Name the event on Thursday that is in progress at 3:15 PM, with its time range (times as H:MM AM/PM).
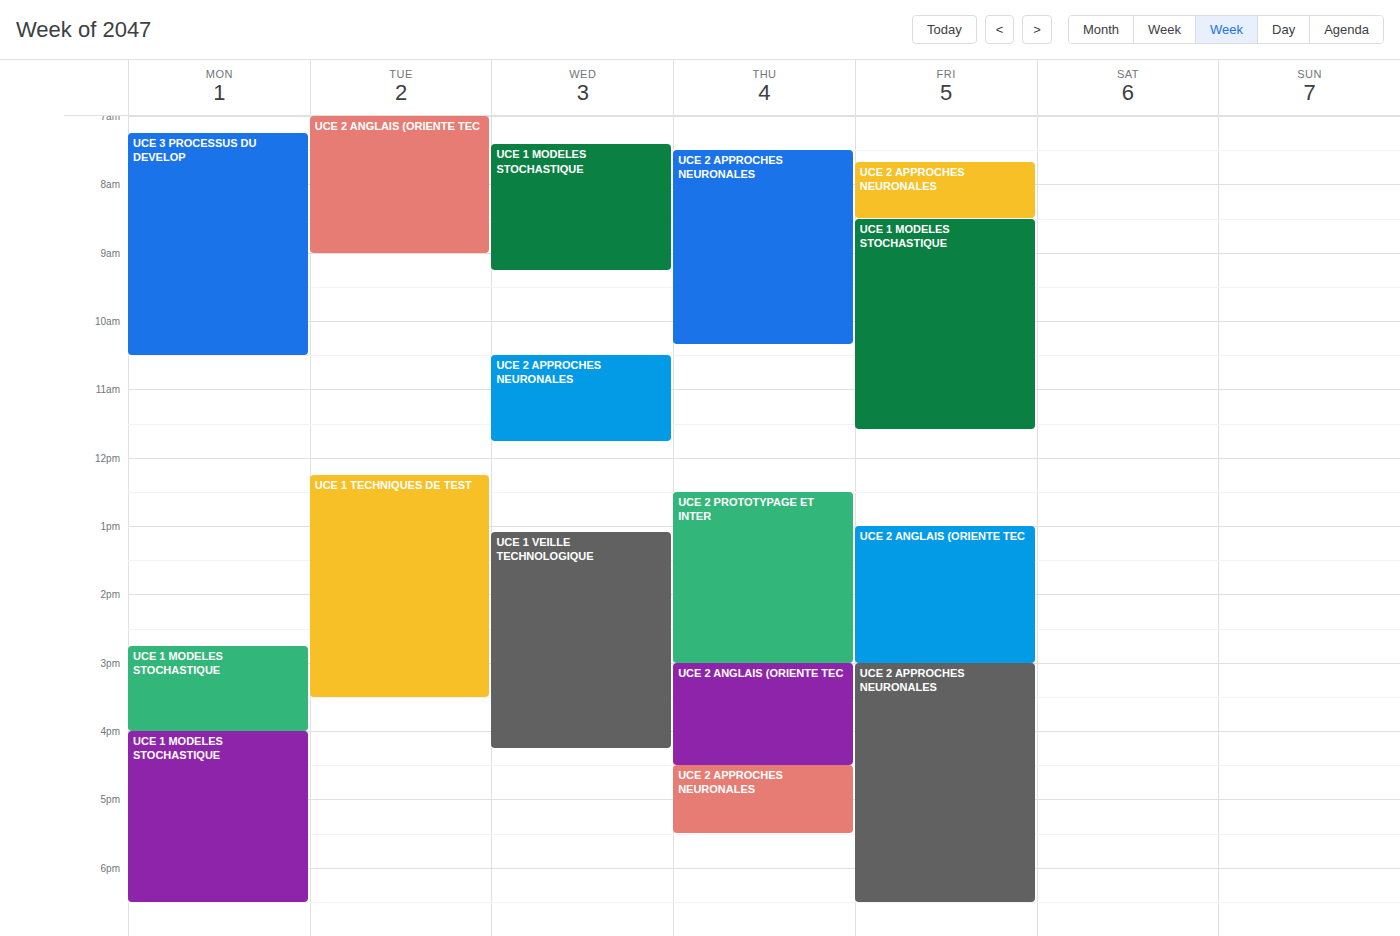
"UCE 2 ANGLAIS (ORIENTE TEC", 3:00 PM to 4:30 PM